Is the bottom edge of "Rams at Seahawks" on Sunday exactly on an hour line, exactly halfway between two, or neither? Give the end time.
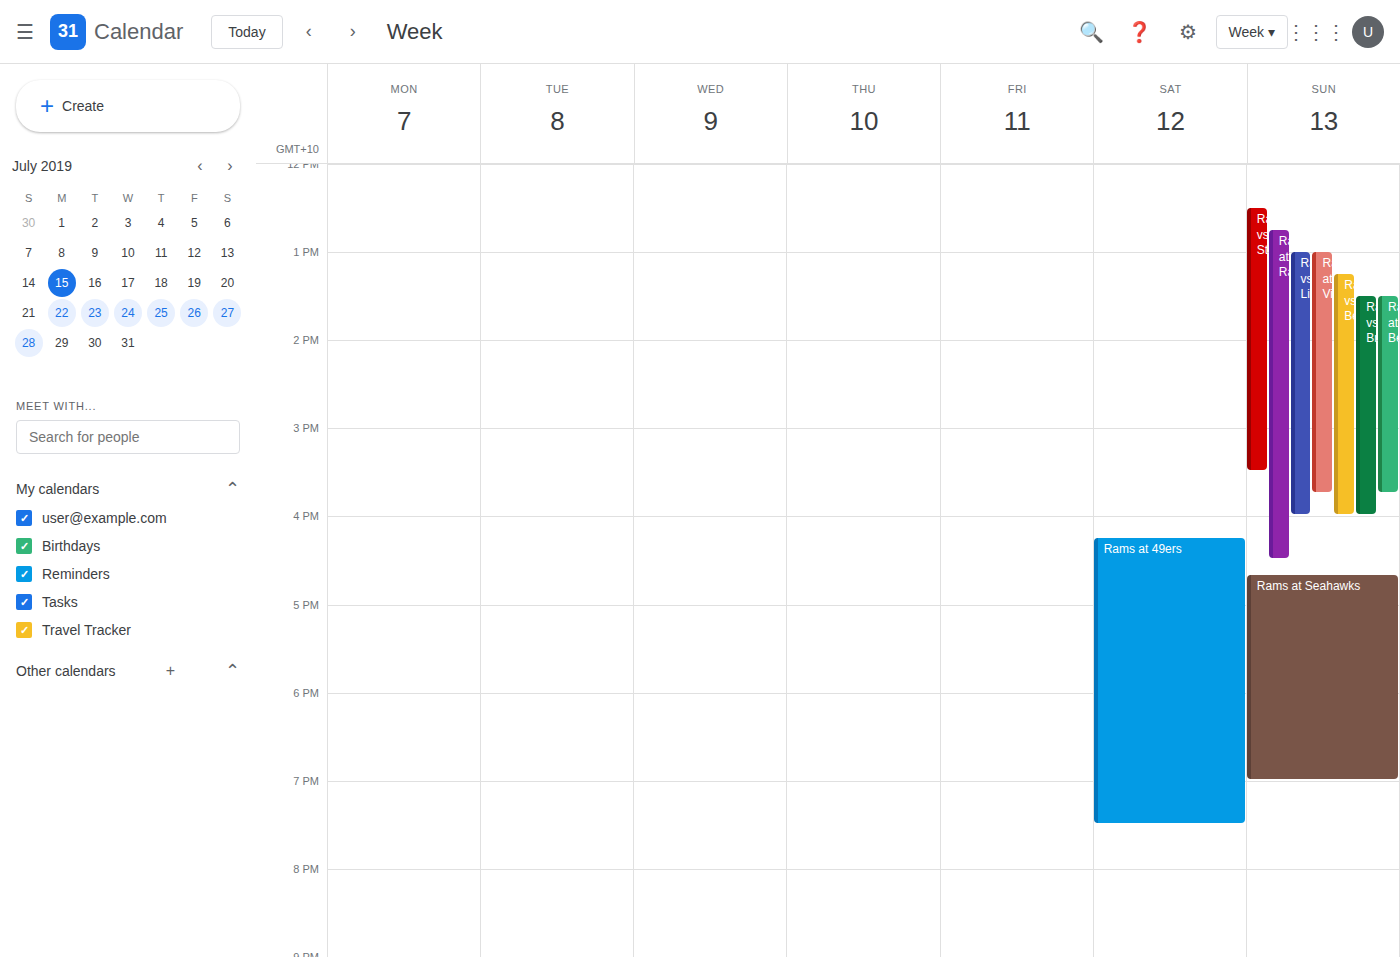
7:00 PM -- exactly on the 7 PM line.